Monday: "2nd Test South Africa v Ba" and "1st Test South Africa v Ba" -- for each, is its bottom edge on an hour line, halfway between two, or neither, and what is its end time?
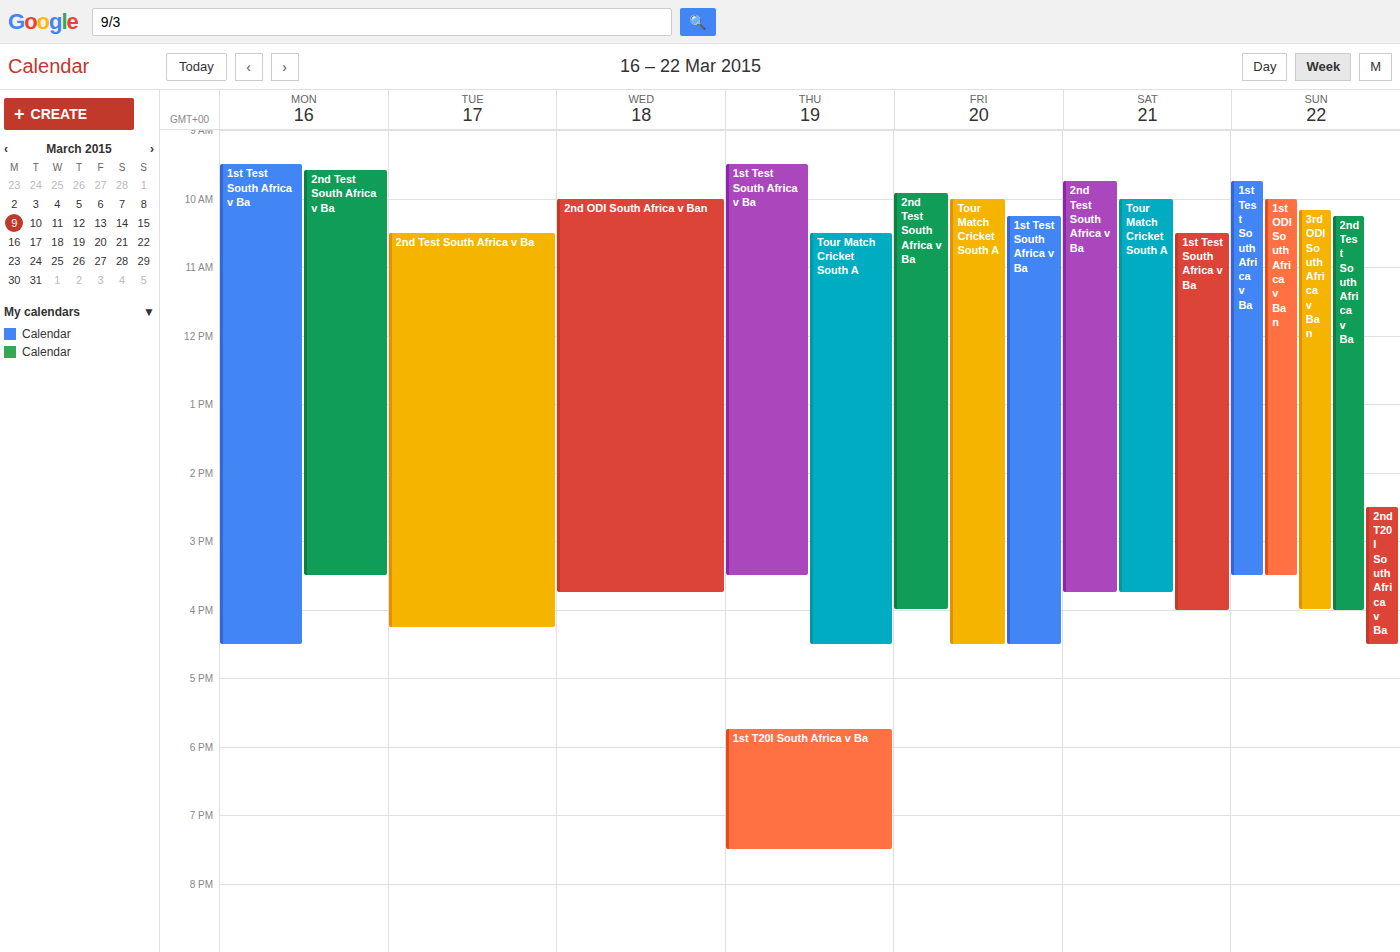
"2nd Test South Africa v Ba": 3:30 PM, halfway between the 3 PM and 4 PM lines. "1st Test South Africa v Ba": 4:30 PM, halfway between the 4 PM and 5 PM lines.